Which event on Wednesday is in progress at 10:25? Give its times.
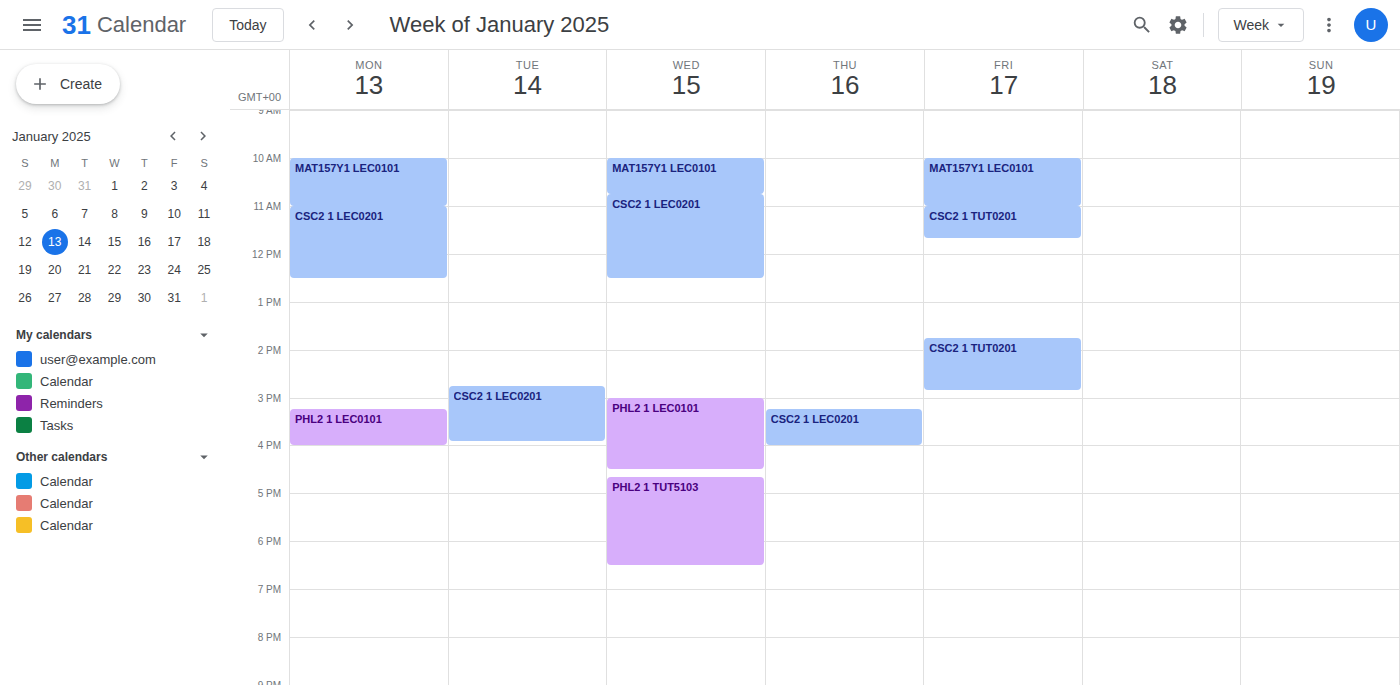
"MAT157Y1 LEC0101", 10:00 to 10:45